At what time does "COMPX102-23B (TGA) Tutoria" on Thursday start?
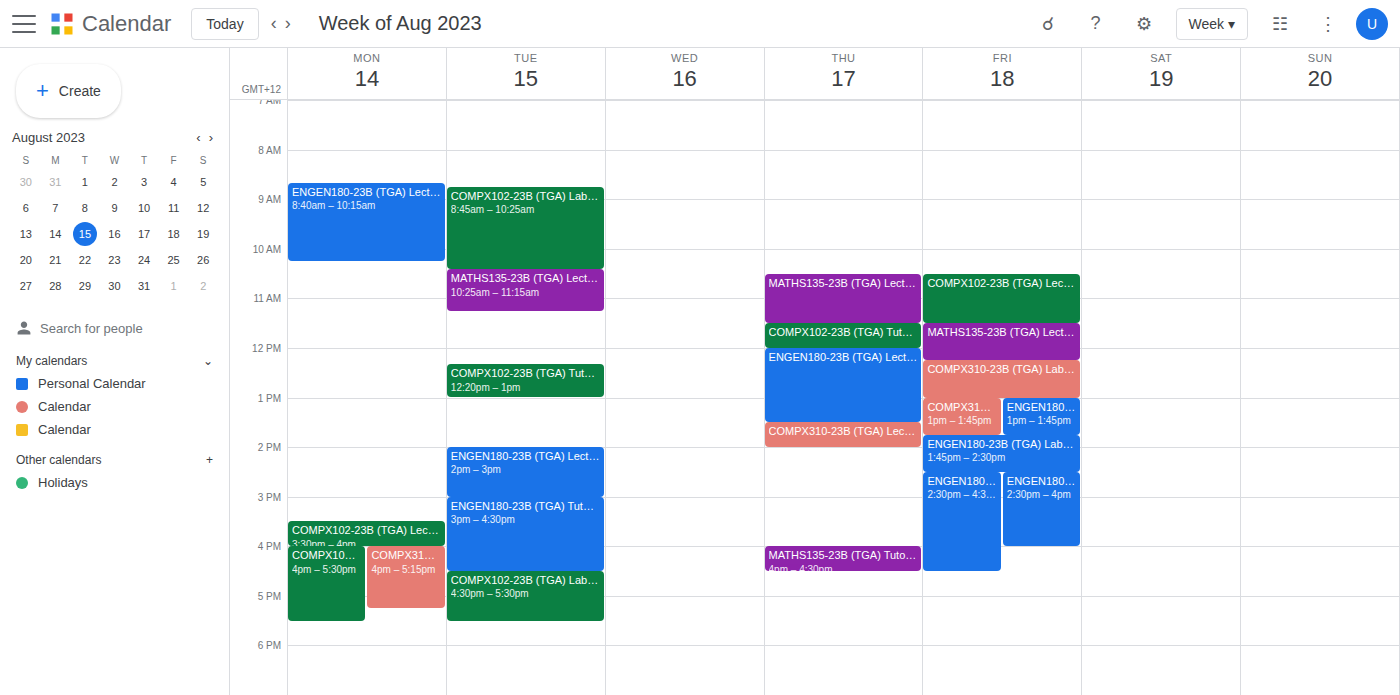
11:30 AM